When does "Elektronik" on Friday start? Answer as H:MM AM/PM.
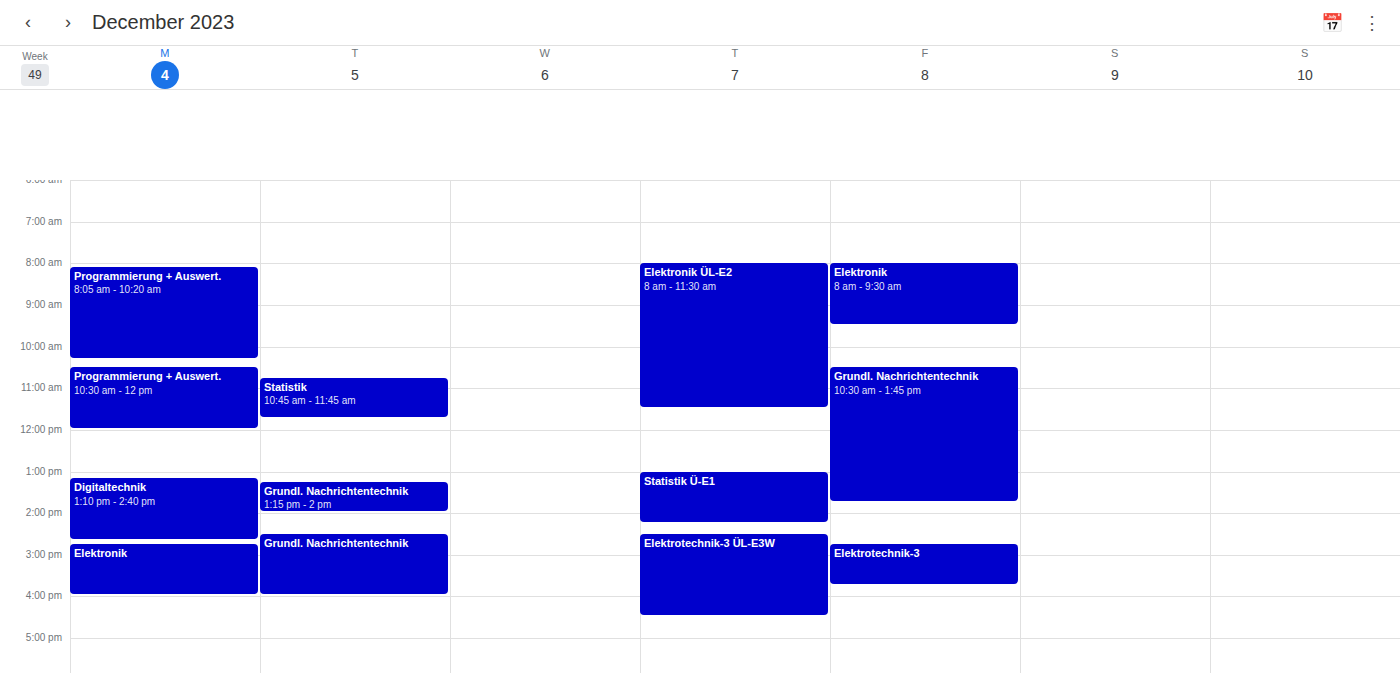
8:00 AM